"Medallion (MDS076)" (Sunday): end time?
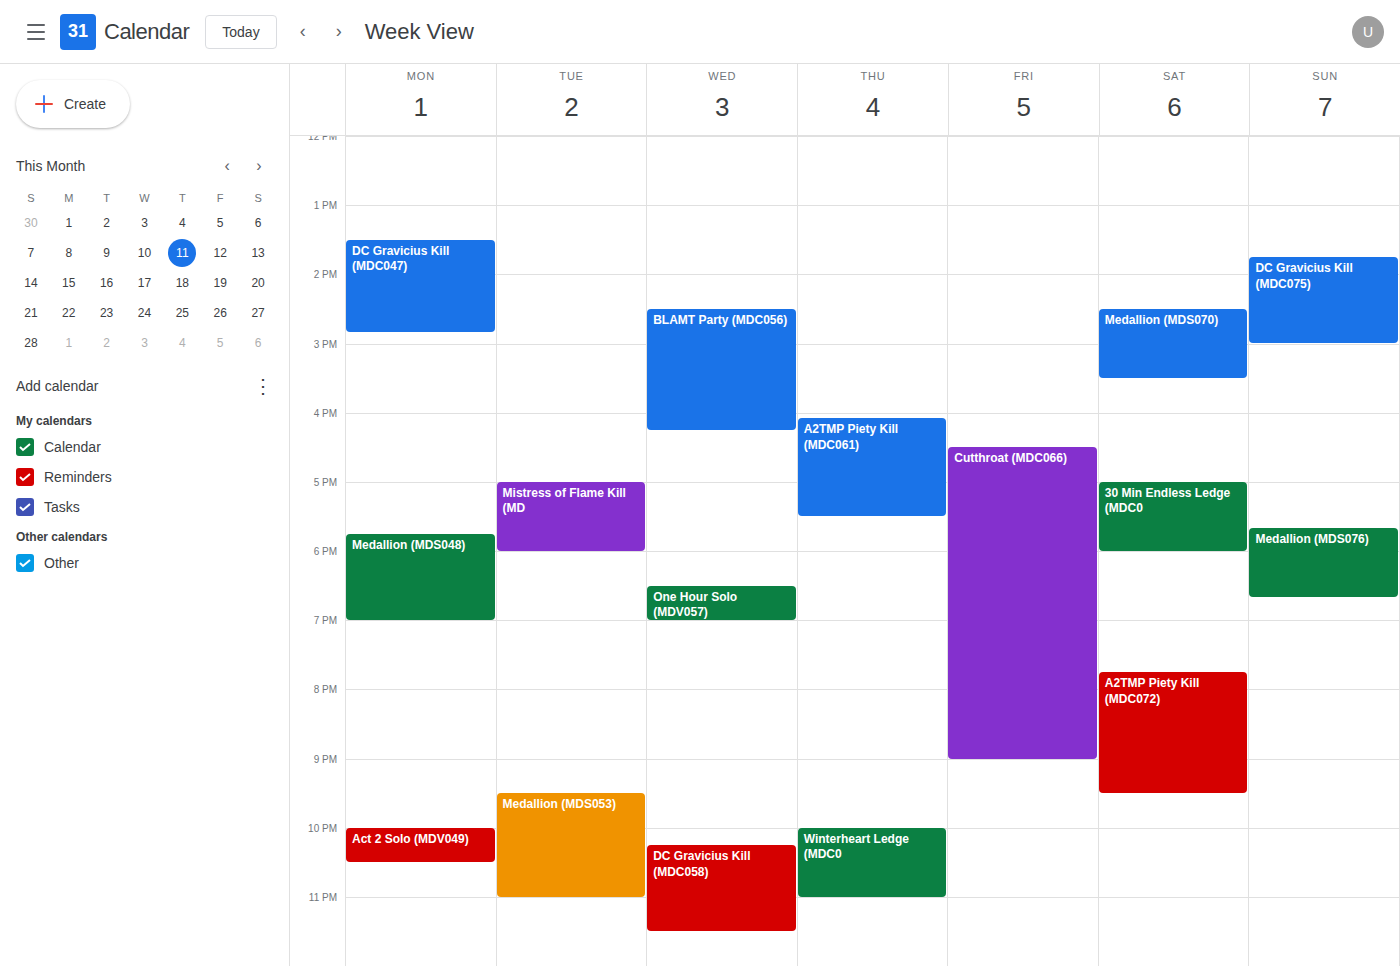
6:40 PM